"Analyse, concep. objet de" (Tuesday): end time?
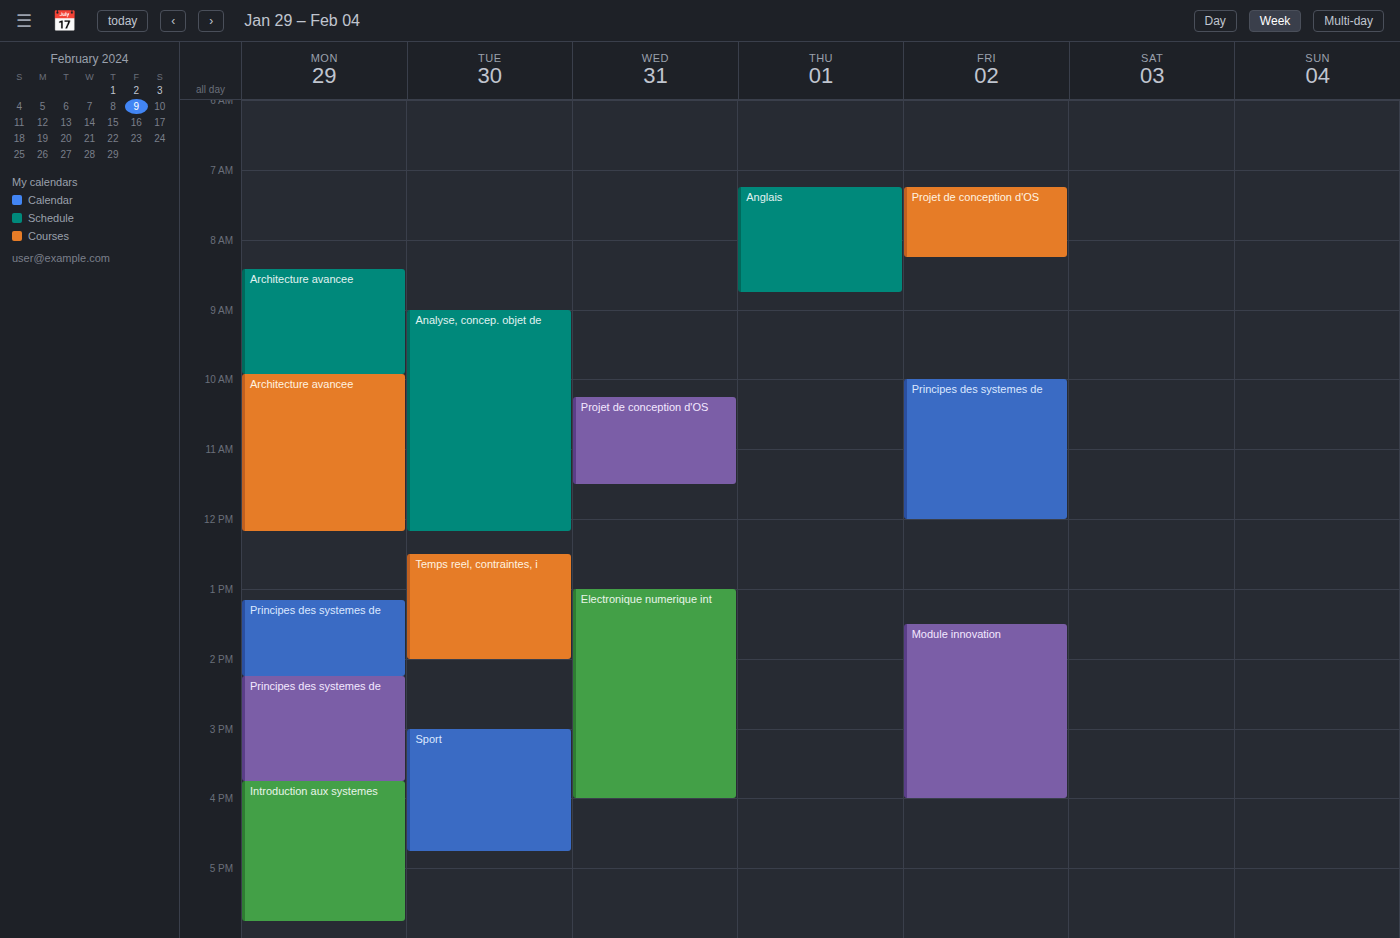
12:10 PM